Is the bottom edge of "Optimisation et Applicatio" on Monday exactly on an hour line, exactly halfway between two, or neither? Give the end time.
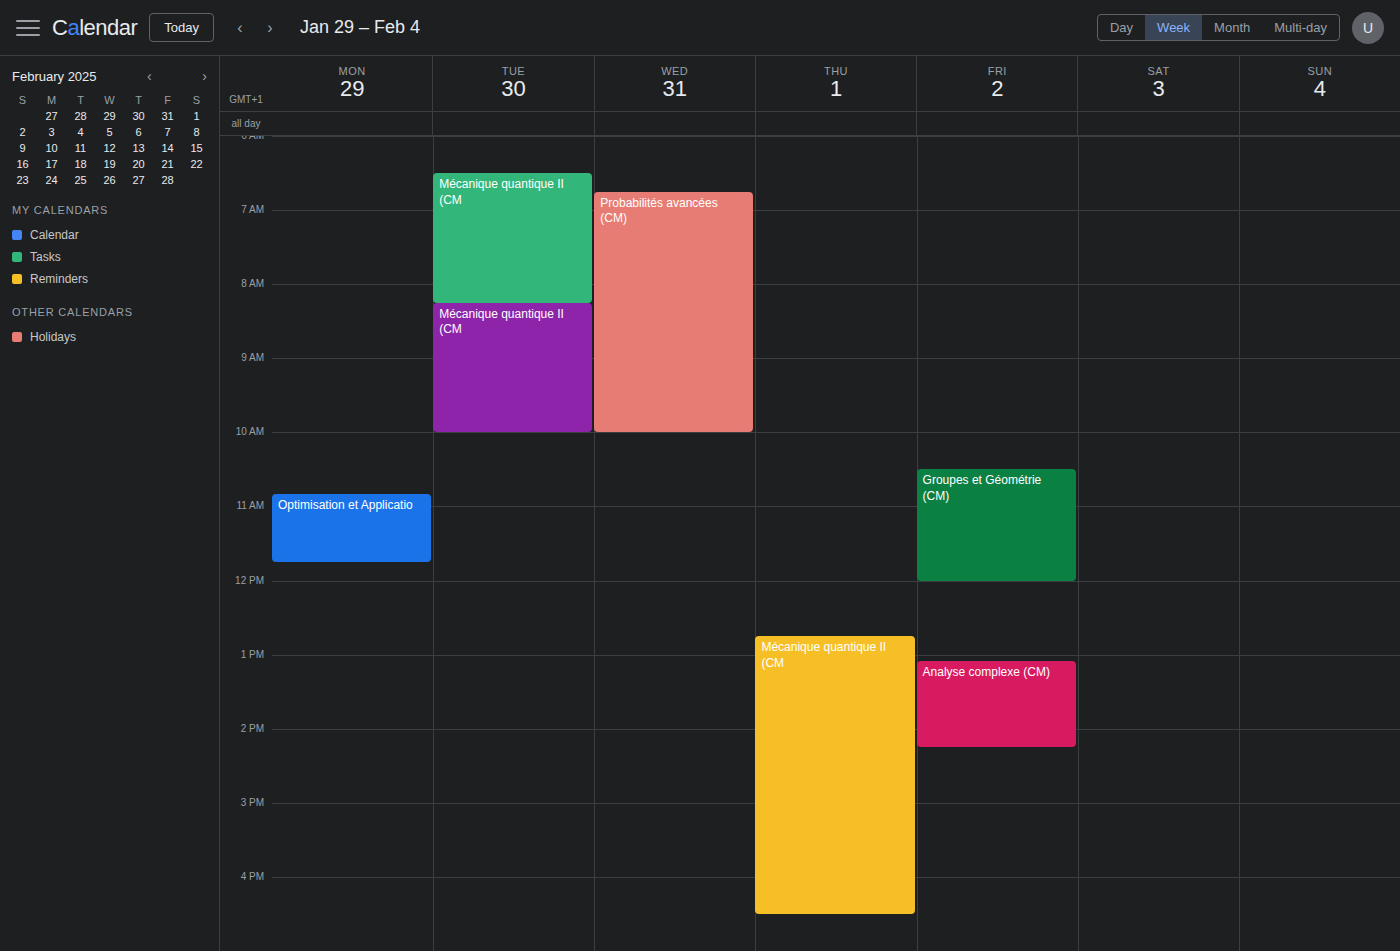
11:45 -- neither: three quarters of the way from the 11:00 line to the 12:00 line.